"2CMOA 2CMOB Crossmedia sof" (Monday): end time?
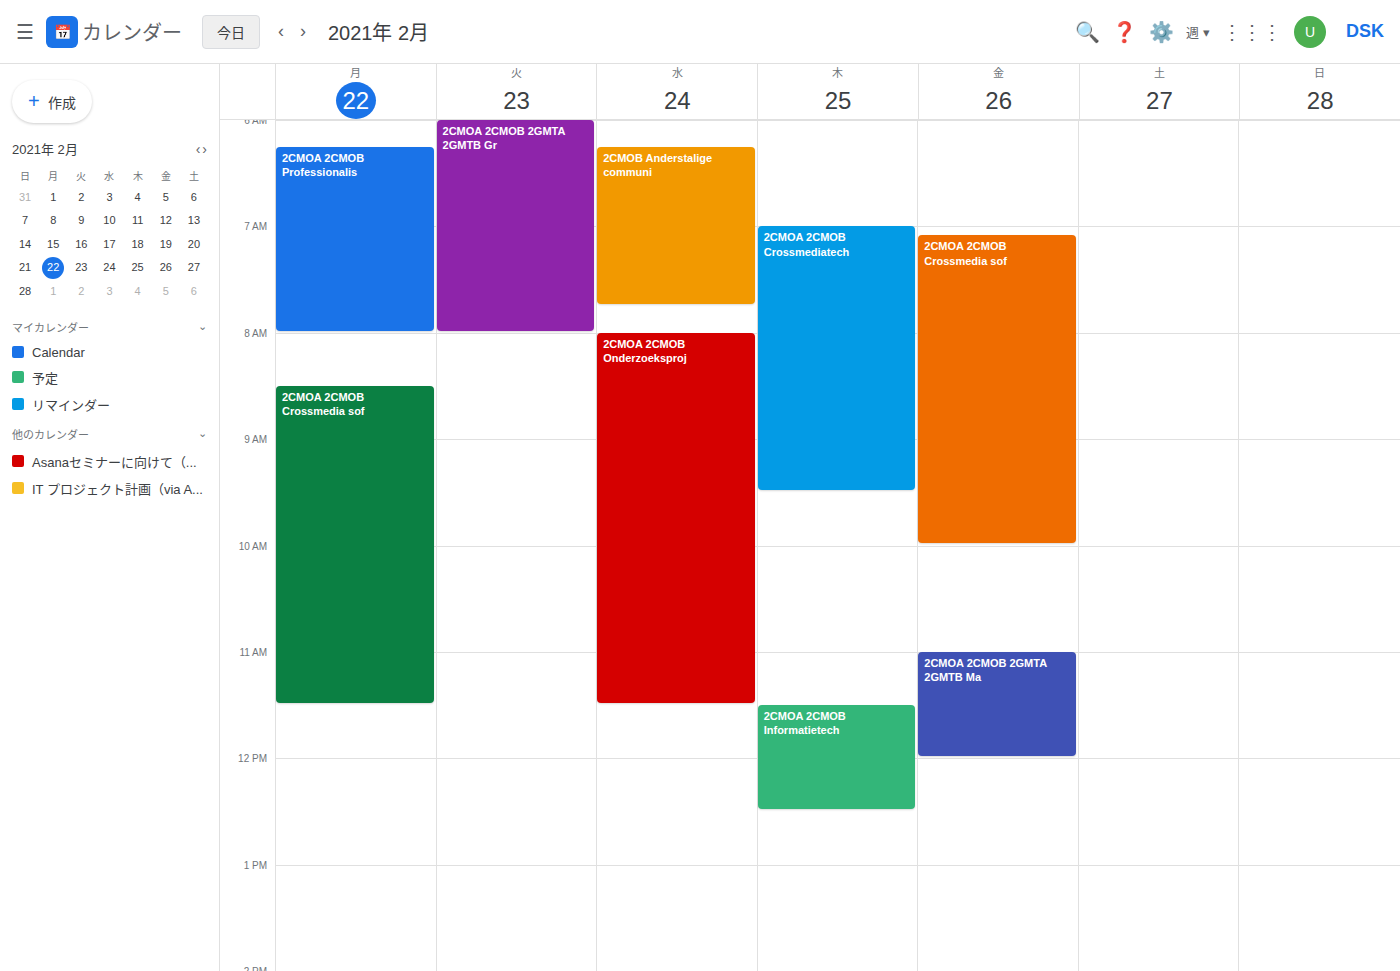
11:30 AM